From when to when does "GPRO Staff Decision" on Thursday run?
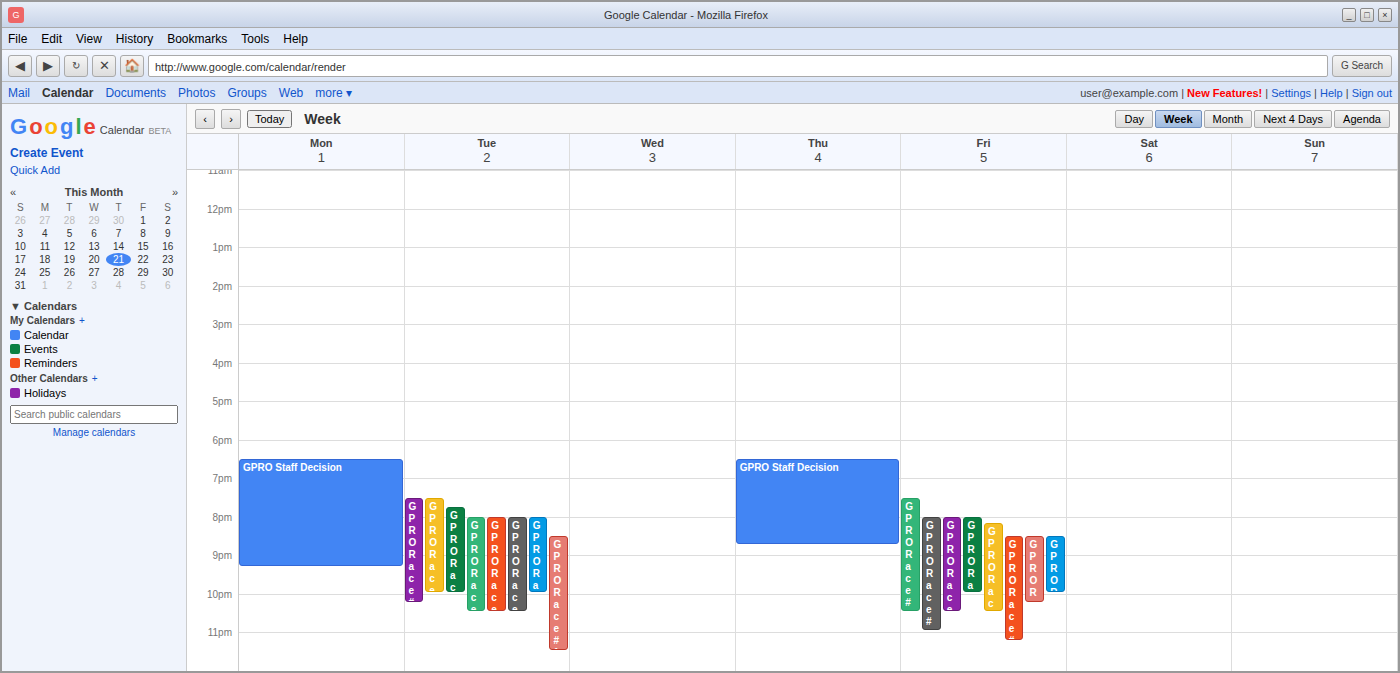
6:30 PM to 8:45 PM